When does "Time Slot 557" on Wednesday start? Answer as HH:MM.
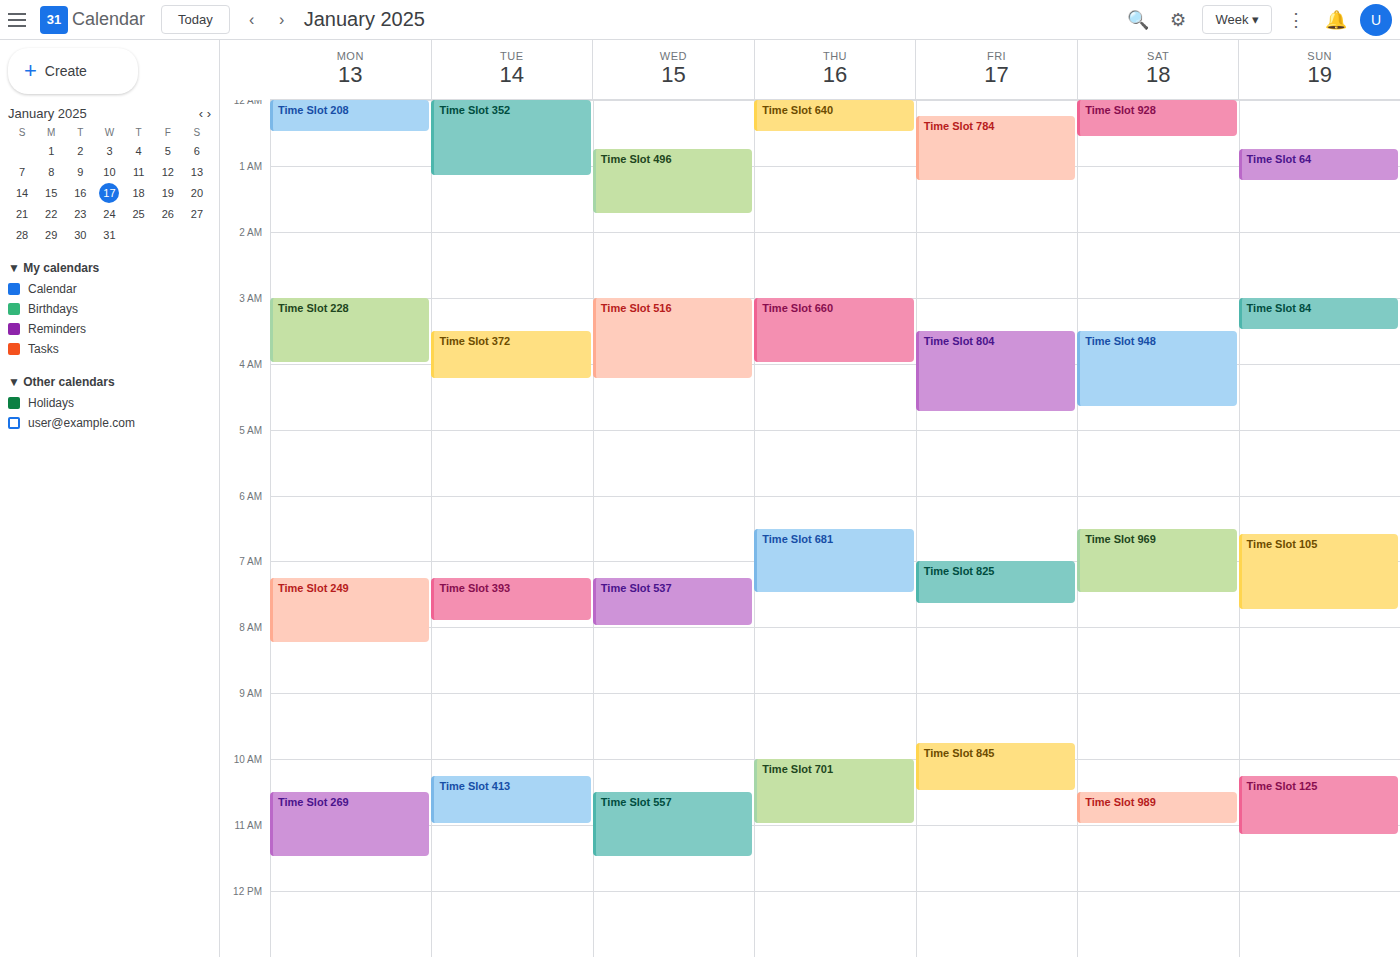
10:30